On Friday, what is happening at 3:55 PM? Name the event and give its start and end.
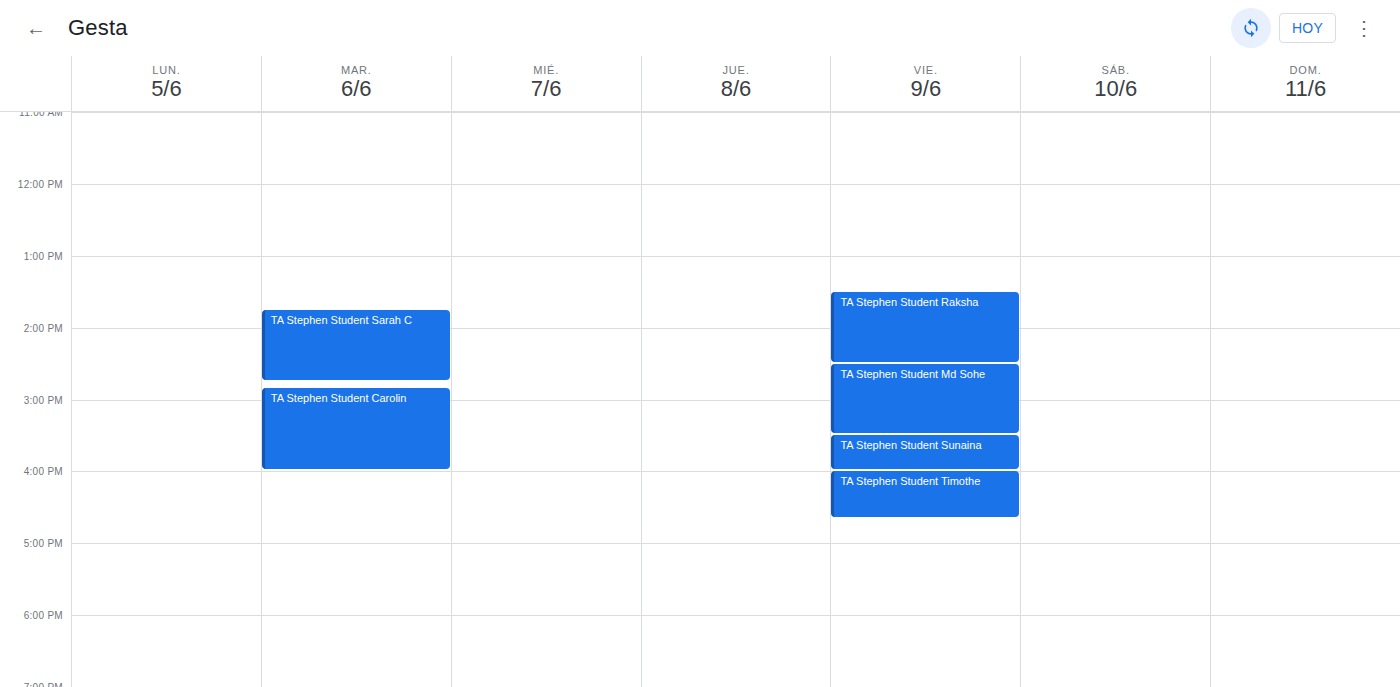
"TA Stephen Student Sunaina", 3:30 PM to 4:00 PM